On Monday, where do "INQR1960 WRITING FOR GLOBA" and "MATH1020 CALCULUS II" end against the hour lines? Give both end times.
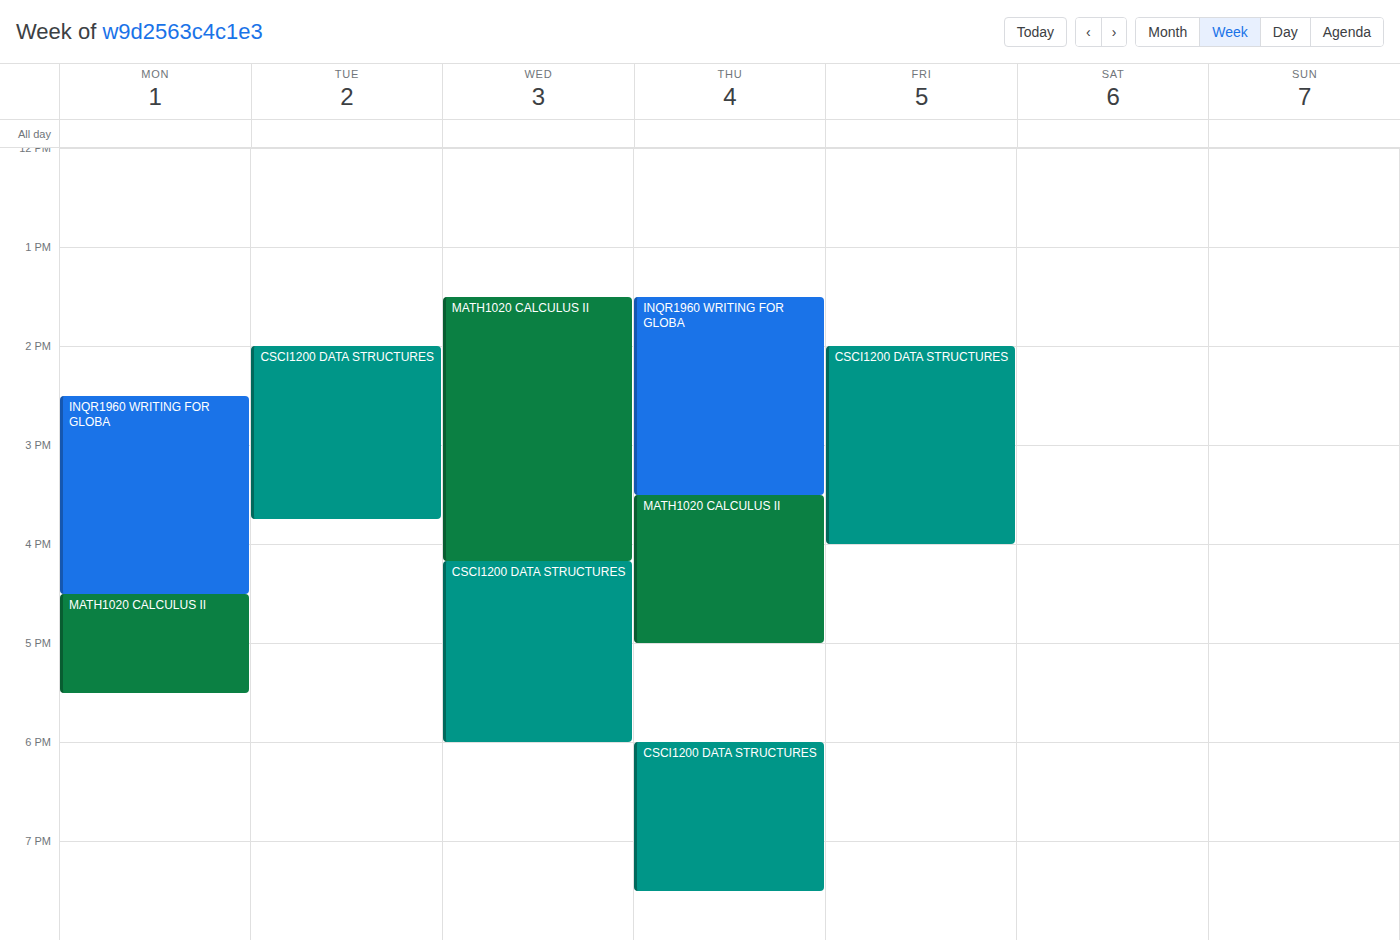
"INQR1960 WRITING FOR GLOBA": 4:30 PM, halfway between the 4 PM and 5 PM lines. "MATH1020 CALCULUS II": 5:30 PM, halfway between the 5 PM and 6 PM lines.